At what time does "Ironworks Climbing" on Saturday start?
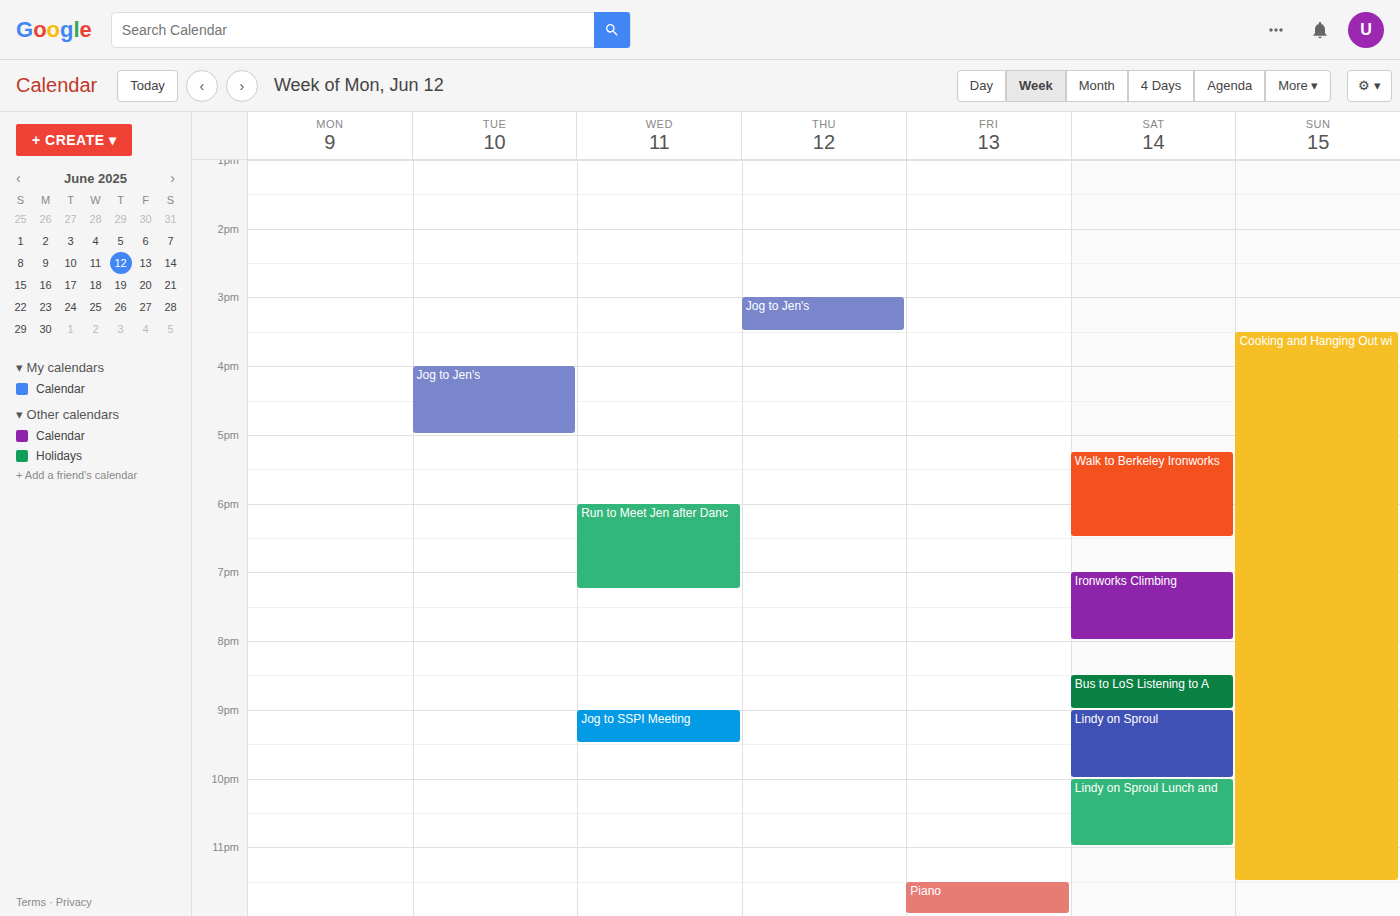
7:00 PM